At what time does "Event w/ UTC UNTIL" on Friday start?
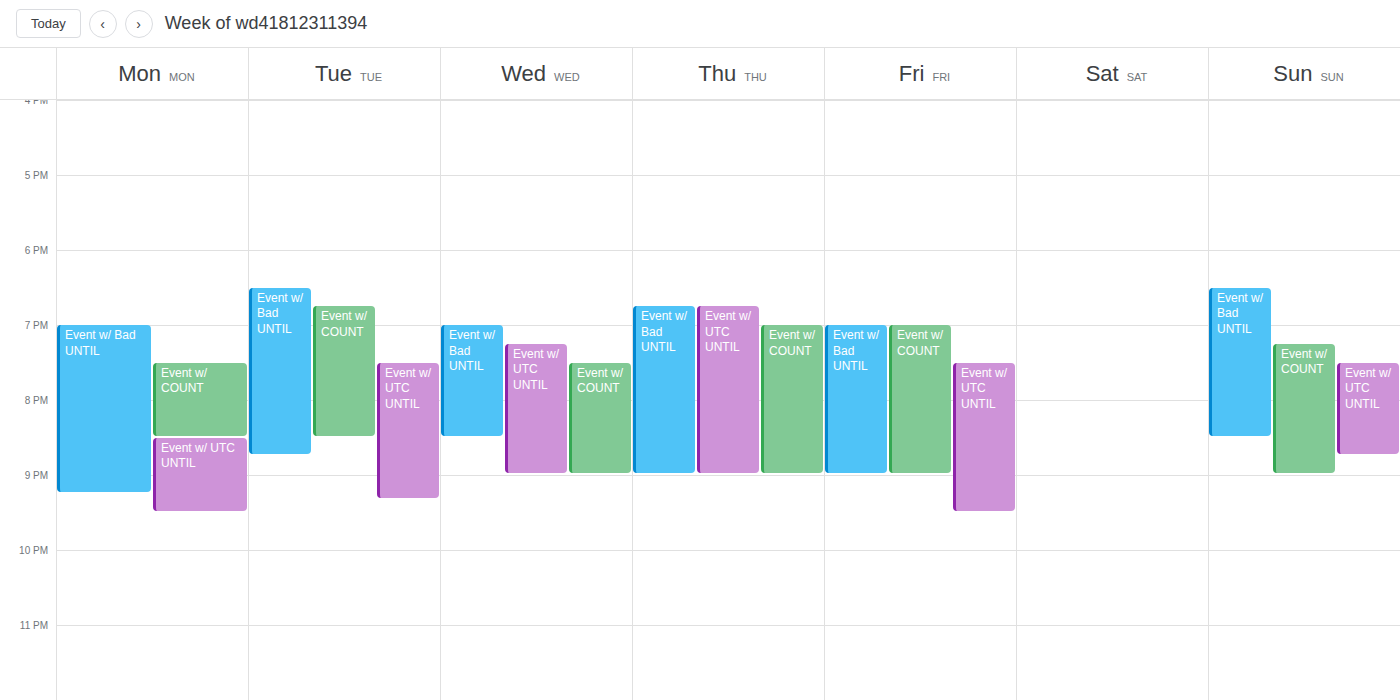
7:30 PM